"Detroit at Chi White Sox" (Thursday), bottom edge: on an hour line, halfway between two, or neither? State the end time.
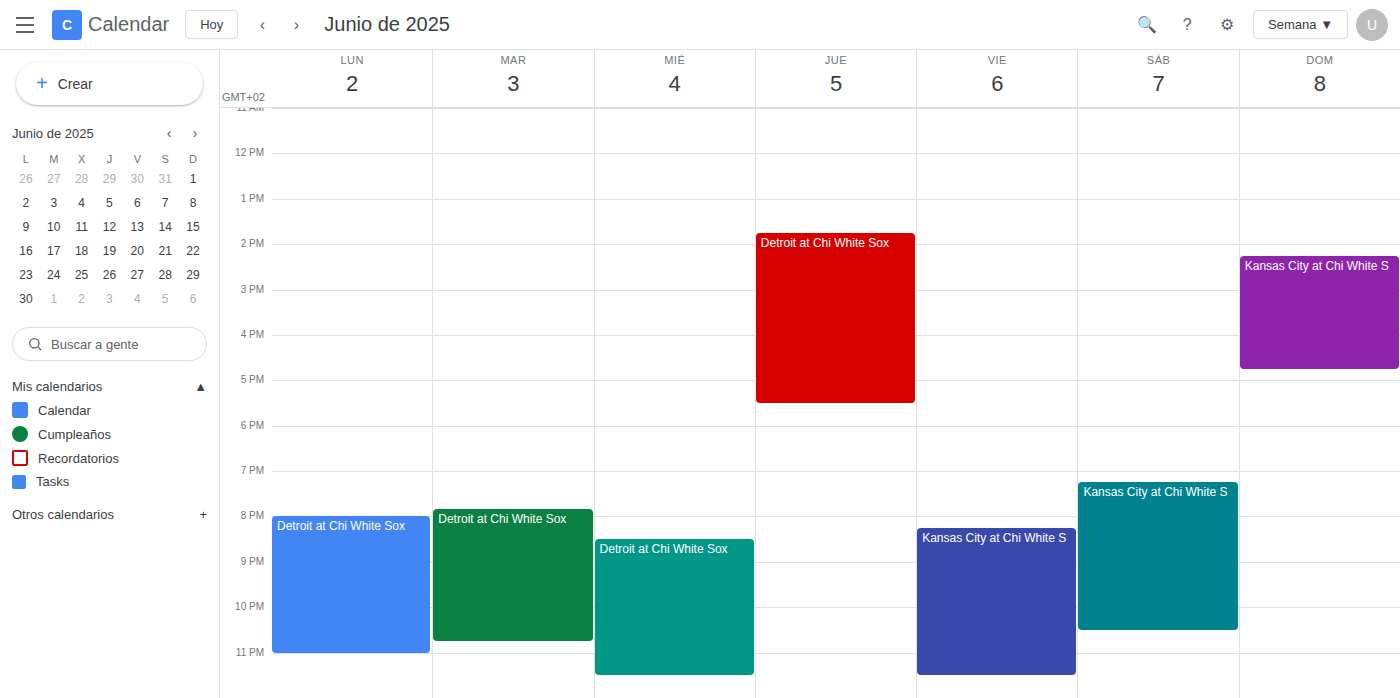
5:30 PM -- halfway between the 5 PM and 6 PM lines.